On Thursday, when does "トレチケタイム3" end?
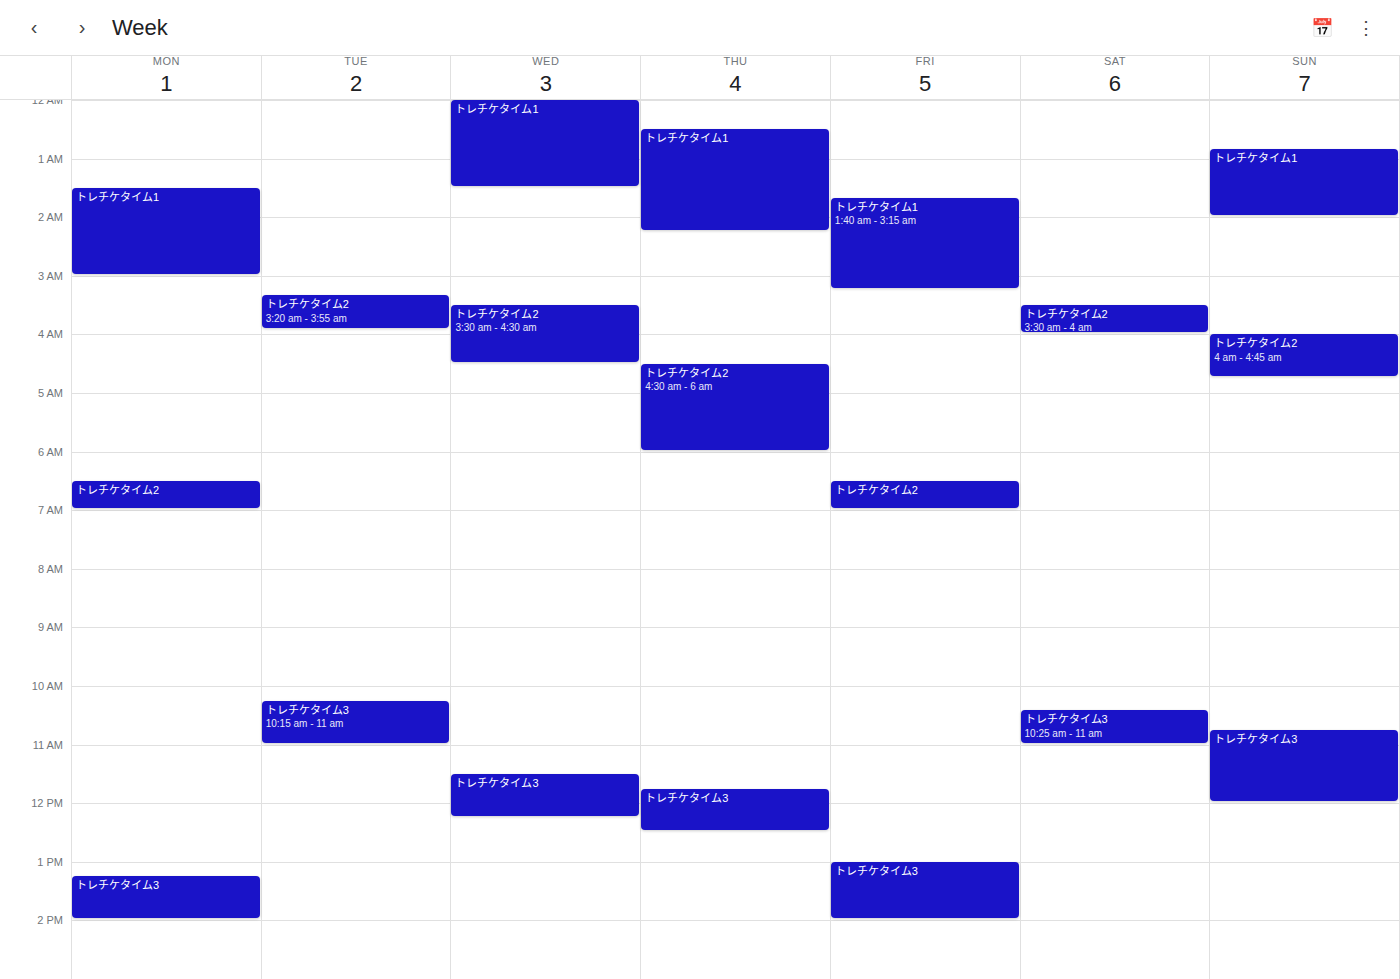
12:30 PM